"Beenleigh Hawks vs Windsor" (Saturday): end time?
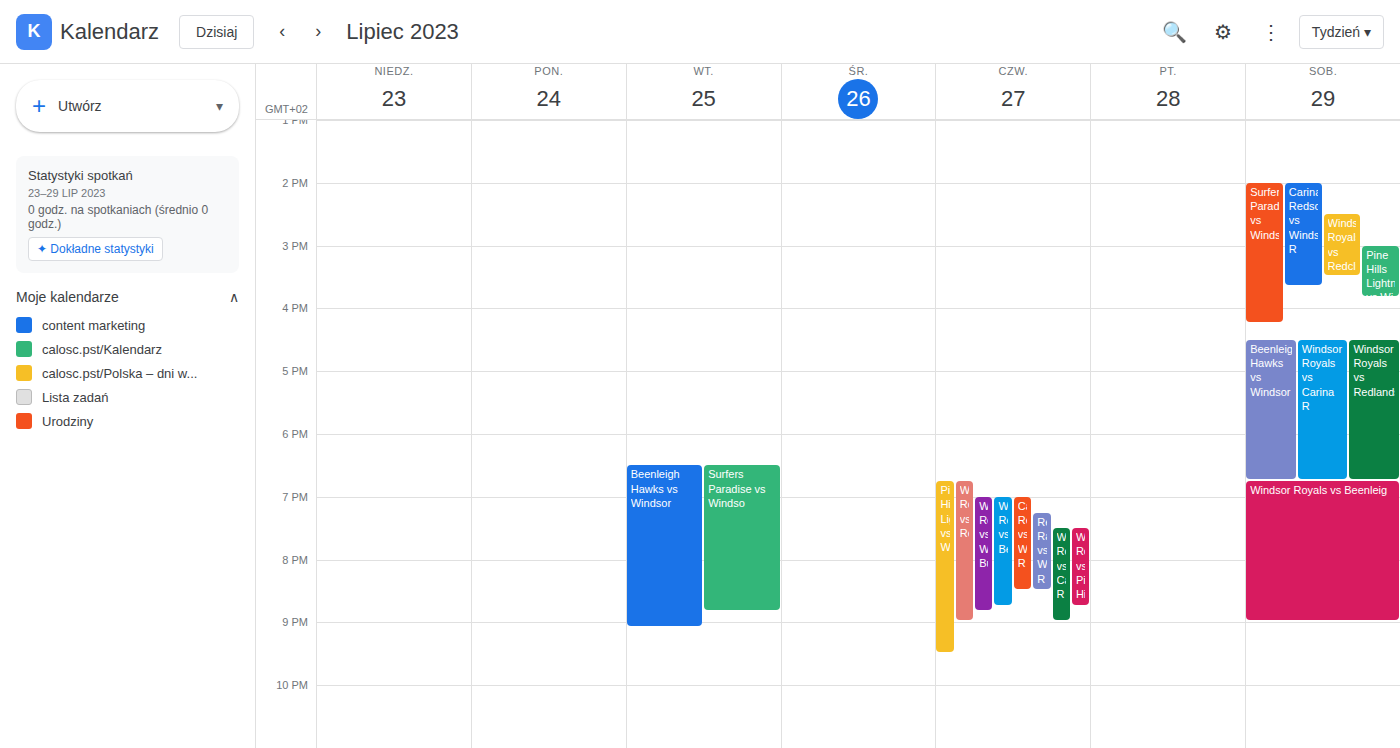
18:45